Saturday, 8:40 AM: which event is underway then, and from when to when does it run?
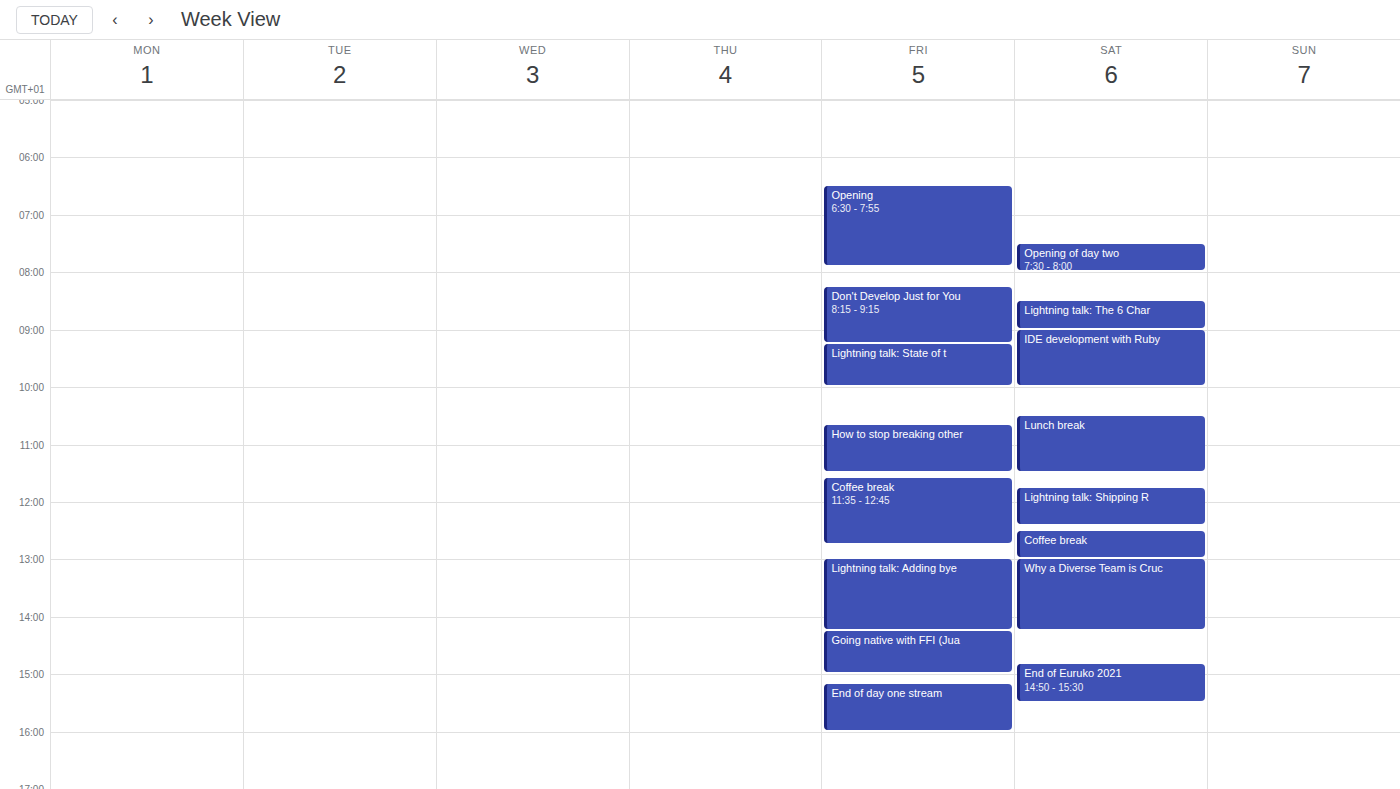
"Lightning talk: The 6 Char", 8:30 AM to 9:00 AM